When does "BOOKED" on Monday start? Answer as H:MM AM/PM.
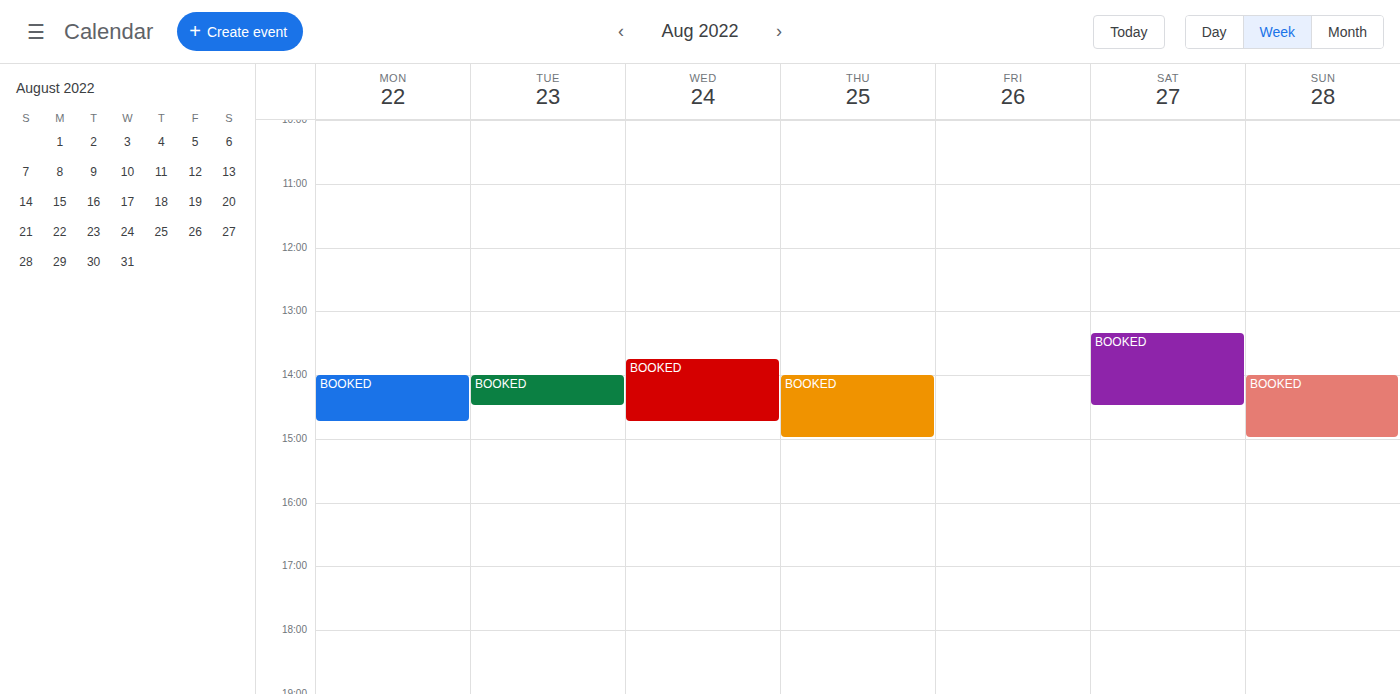
2:00 PM